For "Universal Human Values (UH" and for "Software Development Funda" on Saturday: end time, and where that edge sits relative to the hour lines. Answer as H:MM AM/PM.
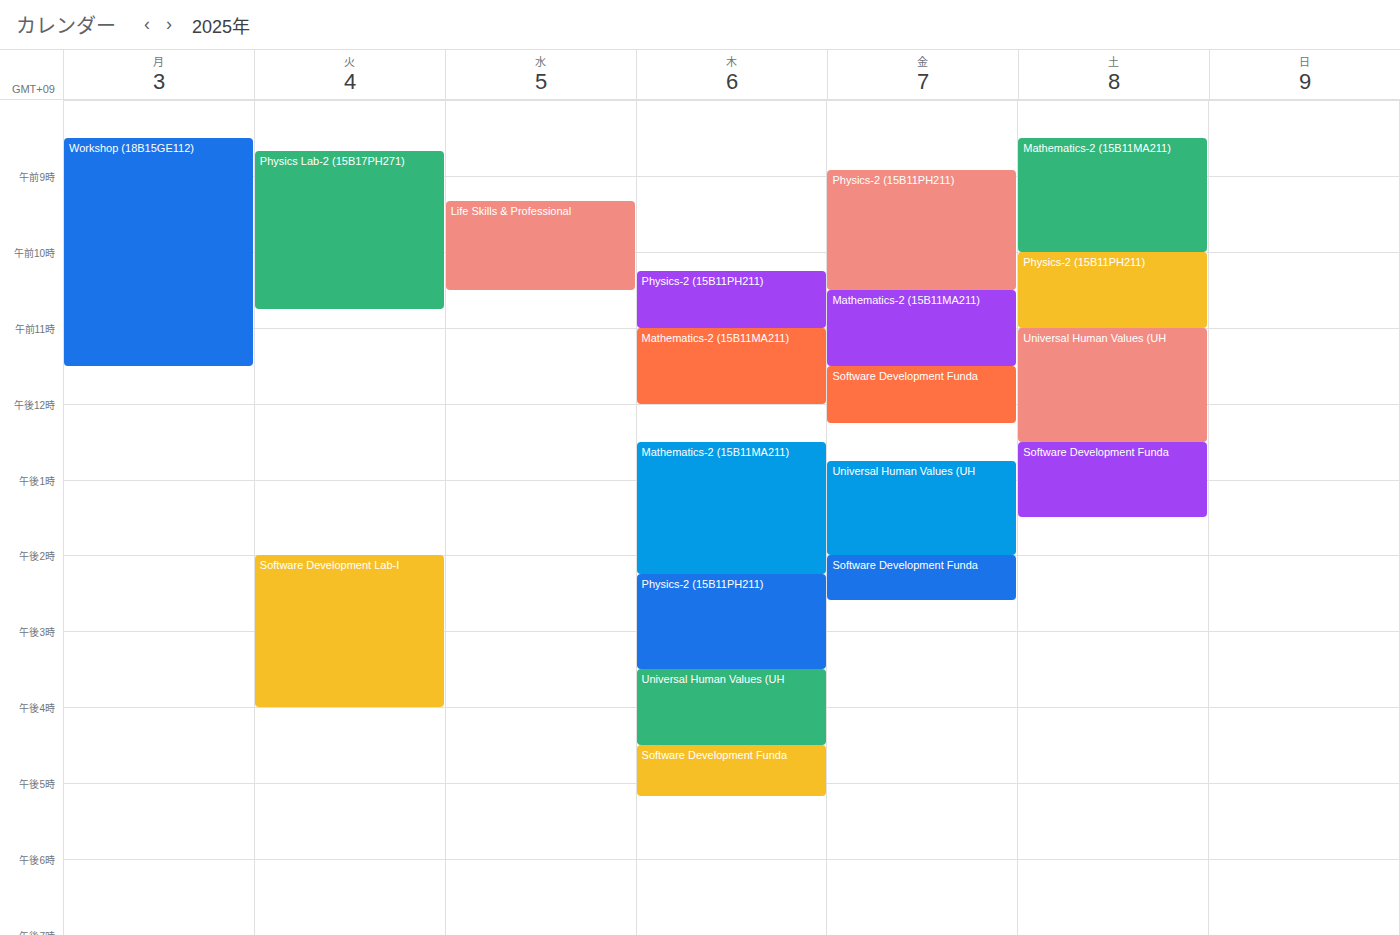
"Universal Human Values (UH": 12:30 PM, halfway between the 12 PM and 1 PM lines. "Software Development Funda": 1:30 PM, halfway between the 1 PM and 2 PM lines.